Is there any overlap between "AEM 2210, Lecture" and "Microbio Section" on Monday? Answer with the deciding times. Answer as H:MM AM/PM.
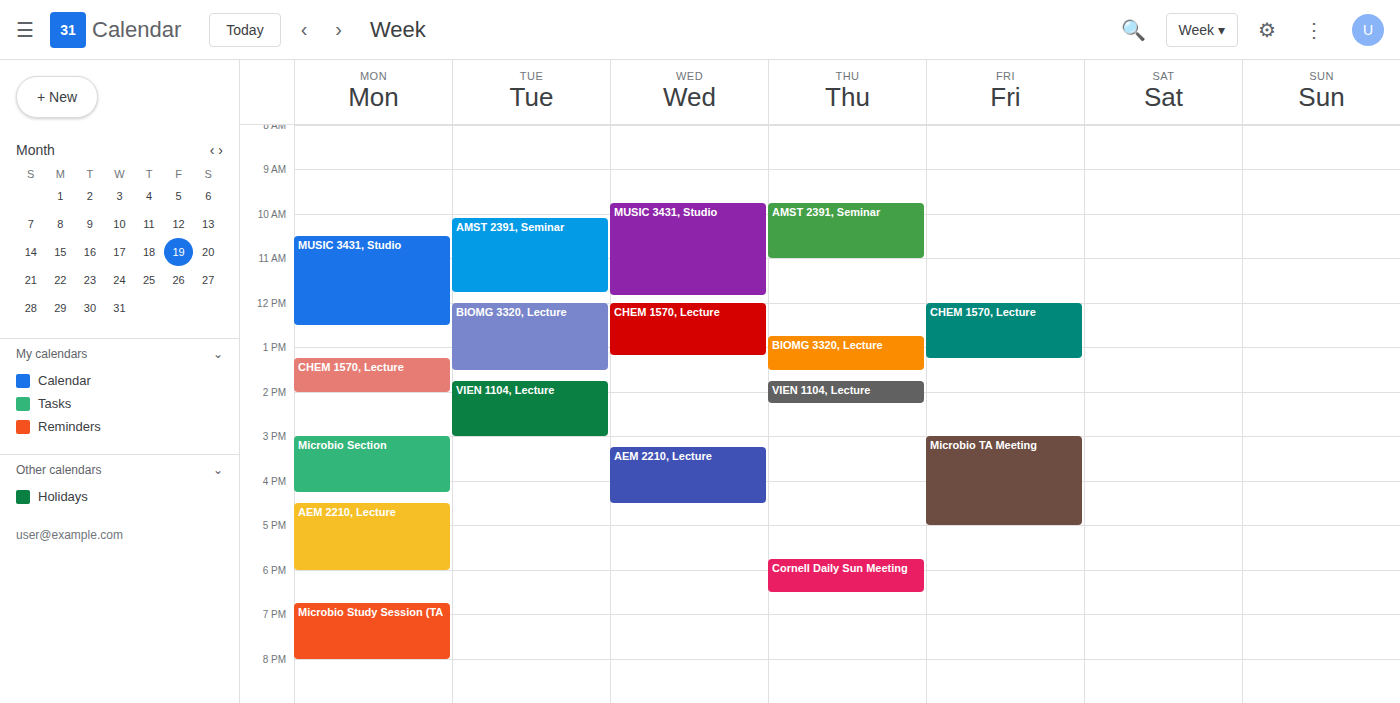
"Microbio Section" ends at 4:15 PM and "AEM 2210, Lecture" starts at 4:30 PM -- no overlap.